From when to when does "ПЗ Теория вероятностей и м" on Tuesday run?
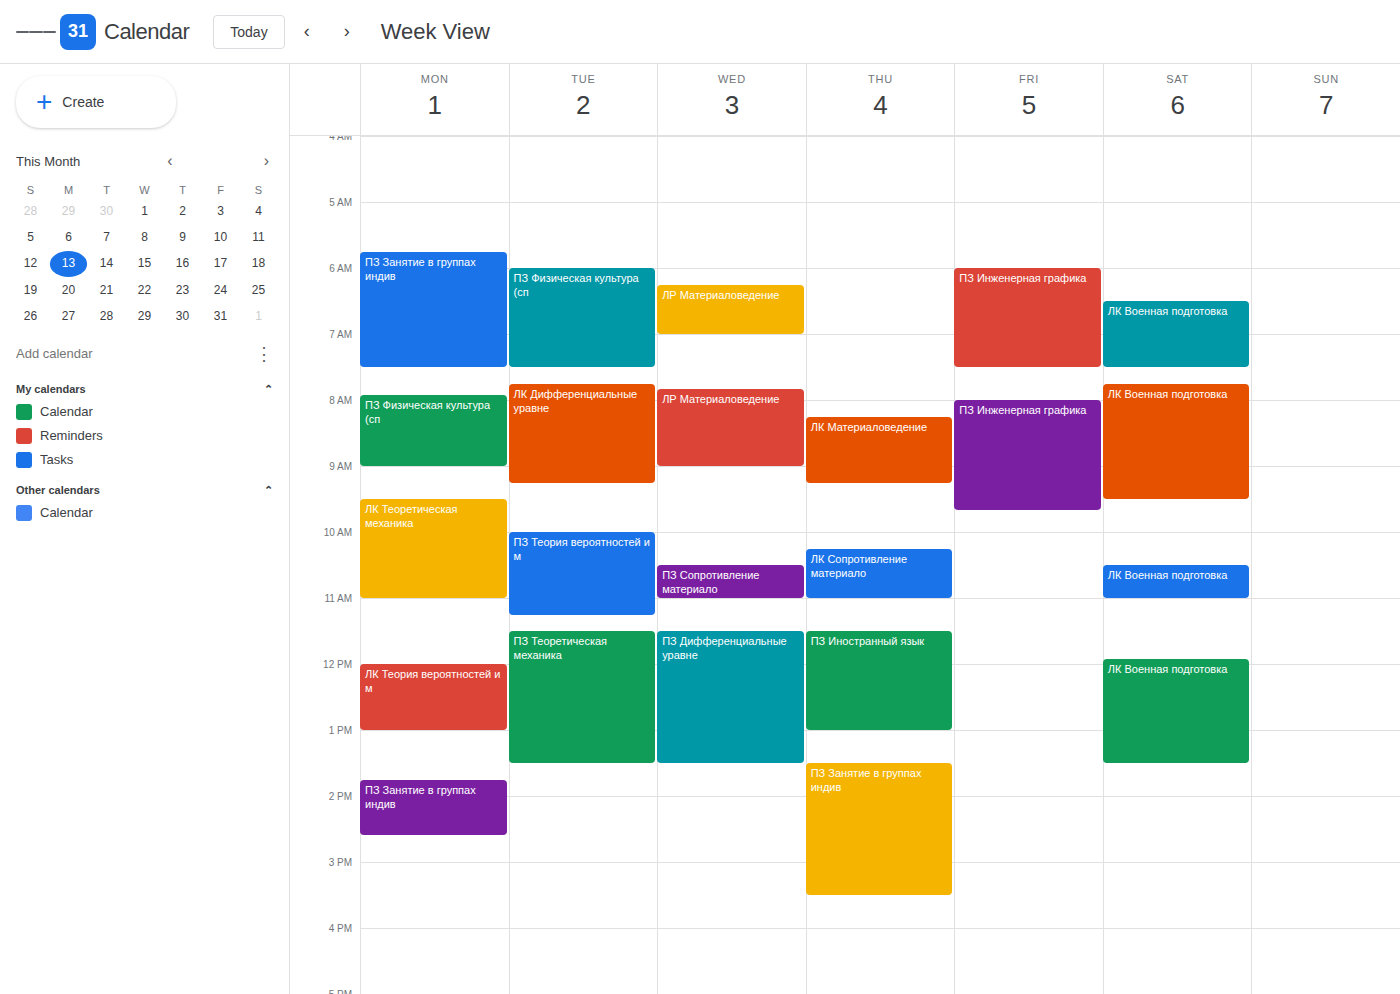
10:00 AM to 11:15 AM